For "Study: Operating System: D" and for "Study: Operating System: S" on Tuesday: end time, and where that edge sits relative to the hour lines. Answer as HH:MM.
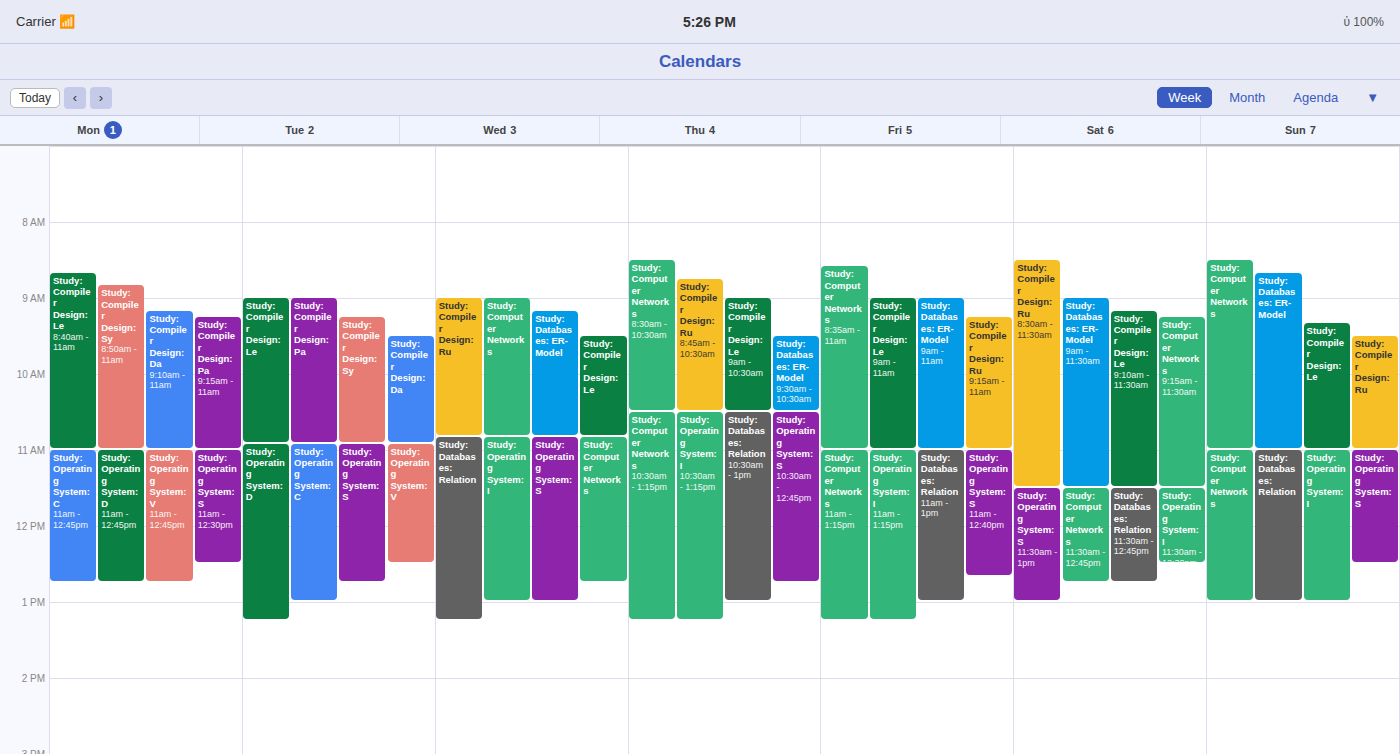
"Study: Operating System: D": 13:15, neither: a quarter of the way from the 13:00 line to the 14:00 line. "Study: Operating System: S": 12:45, neither: three quarters of the way from the 12:00 line to the 13:00 line.